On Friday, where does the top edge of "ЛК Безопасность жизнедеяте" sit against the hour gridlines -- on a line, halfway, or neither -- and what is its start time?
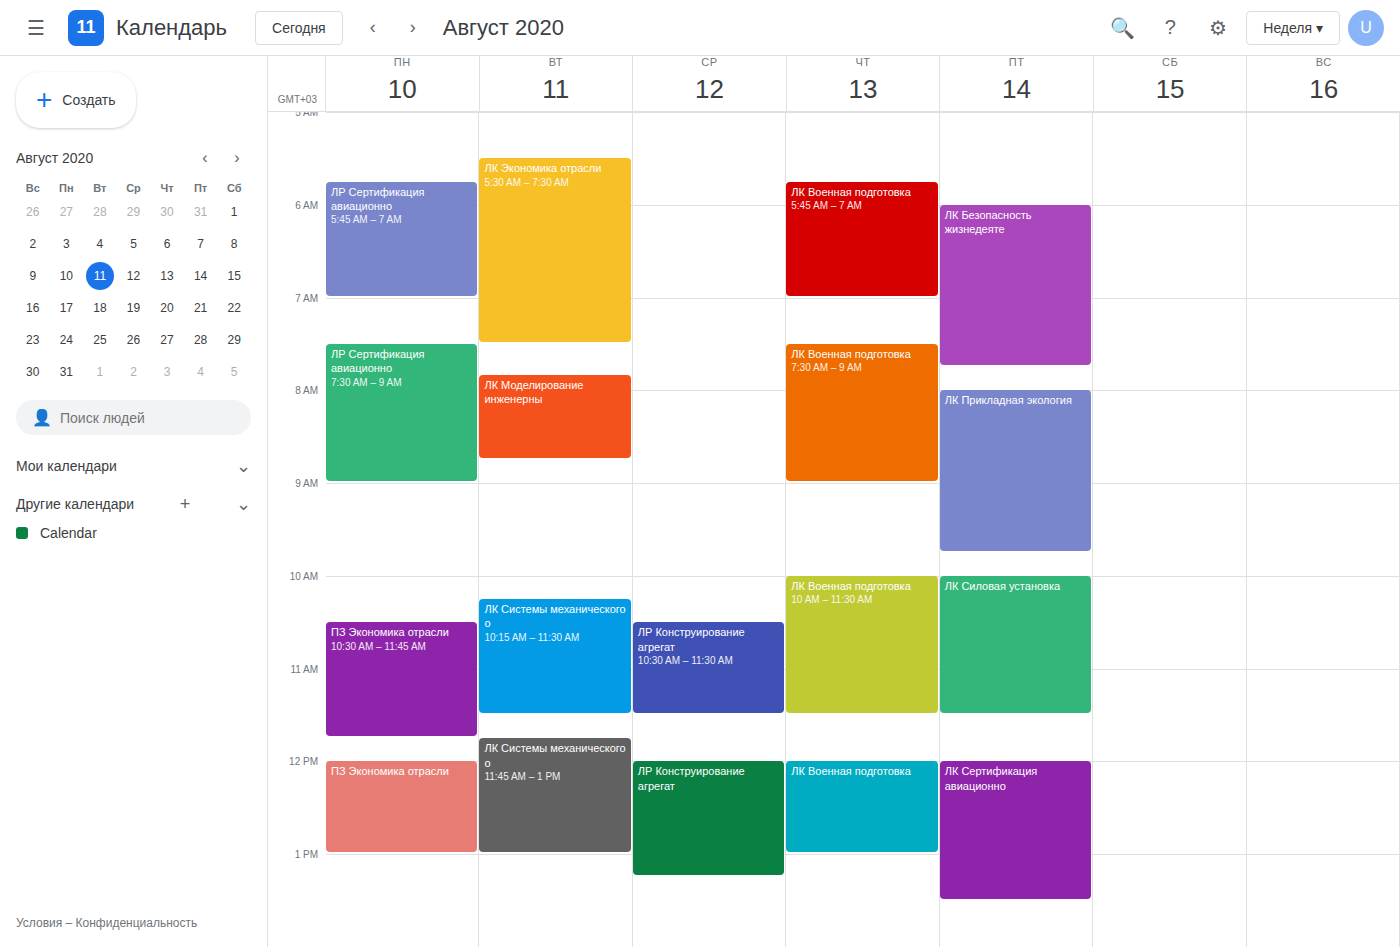
6:00 AM -- exactly on the 6 AM line.